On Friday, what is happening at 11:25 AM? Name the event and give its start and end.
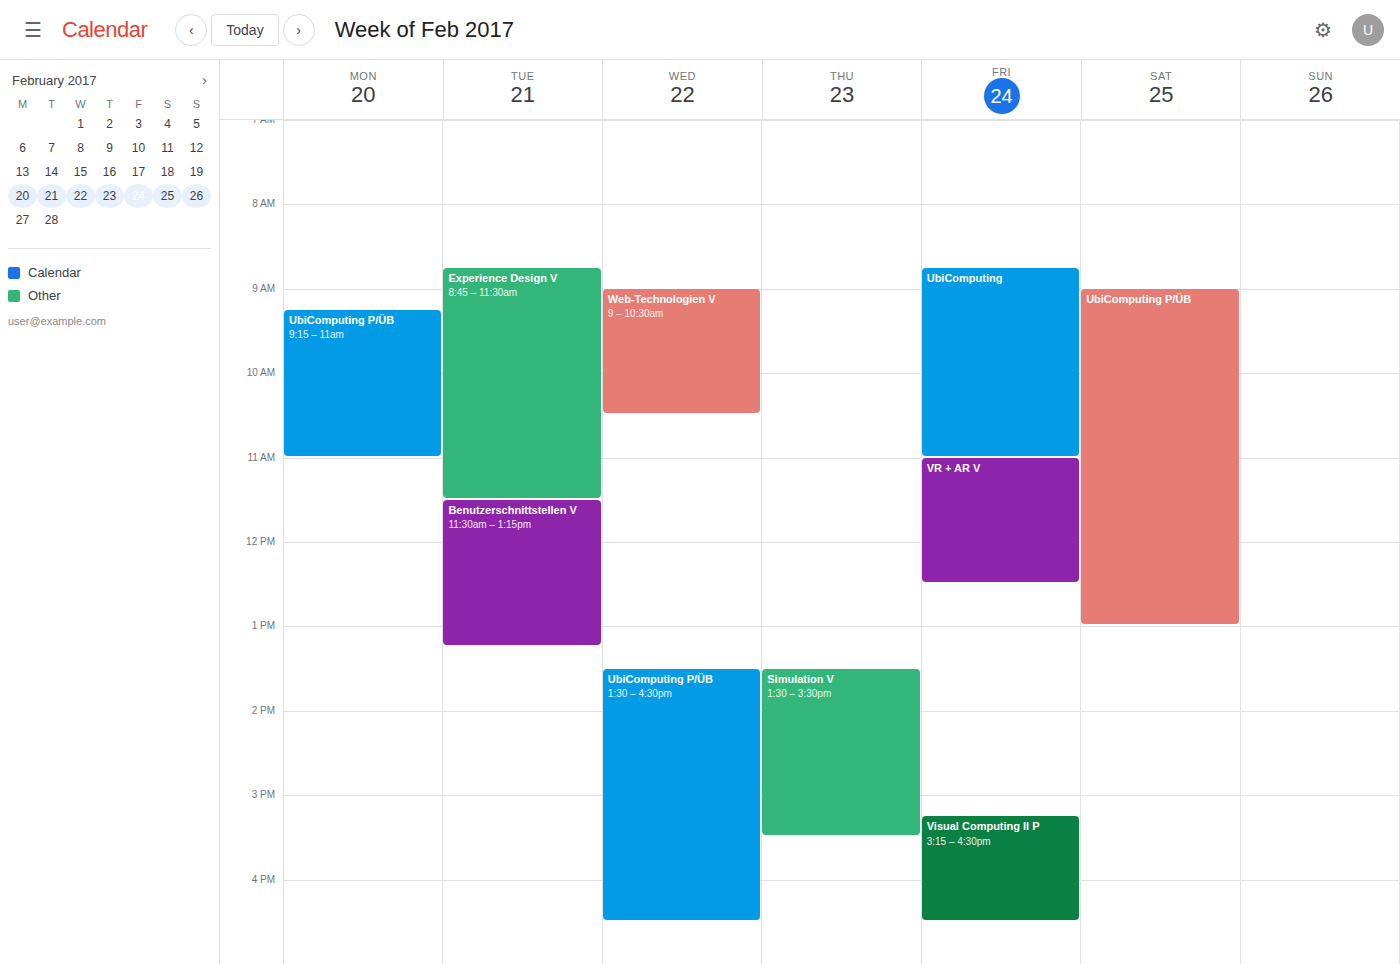
"VR + AR V", 11:00 AM to 12:30 PM